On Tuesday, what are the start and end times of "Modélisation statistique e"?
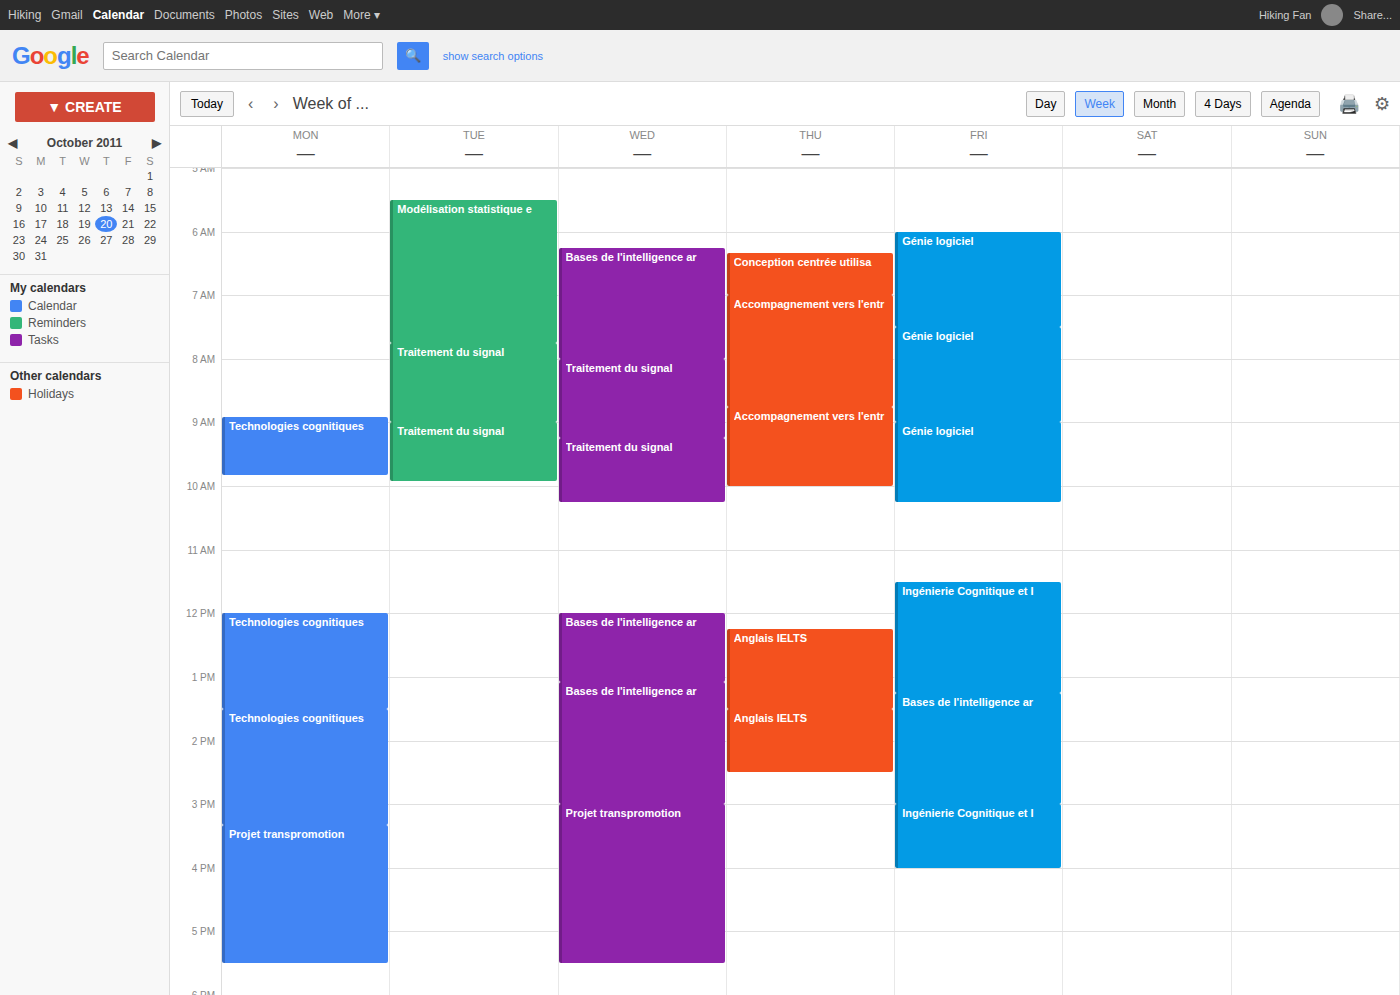
5:30 AM to 7:45 AM